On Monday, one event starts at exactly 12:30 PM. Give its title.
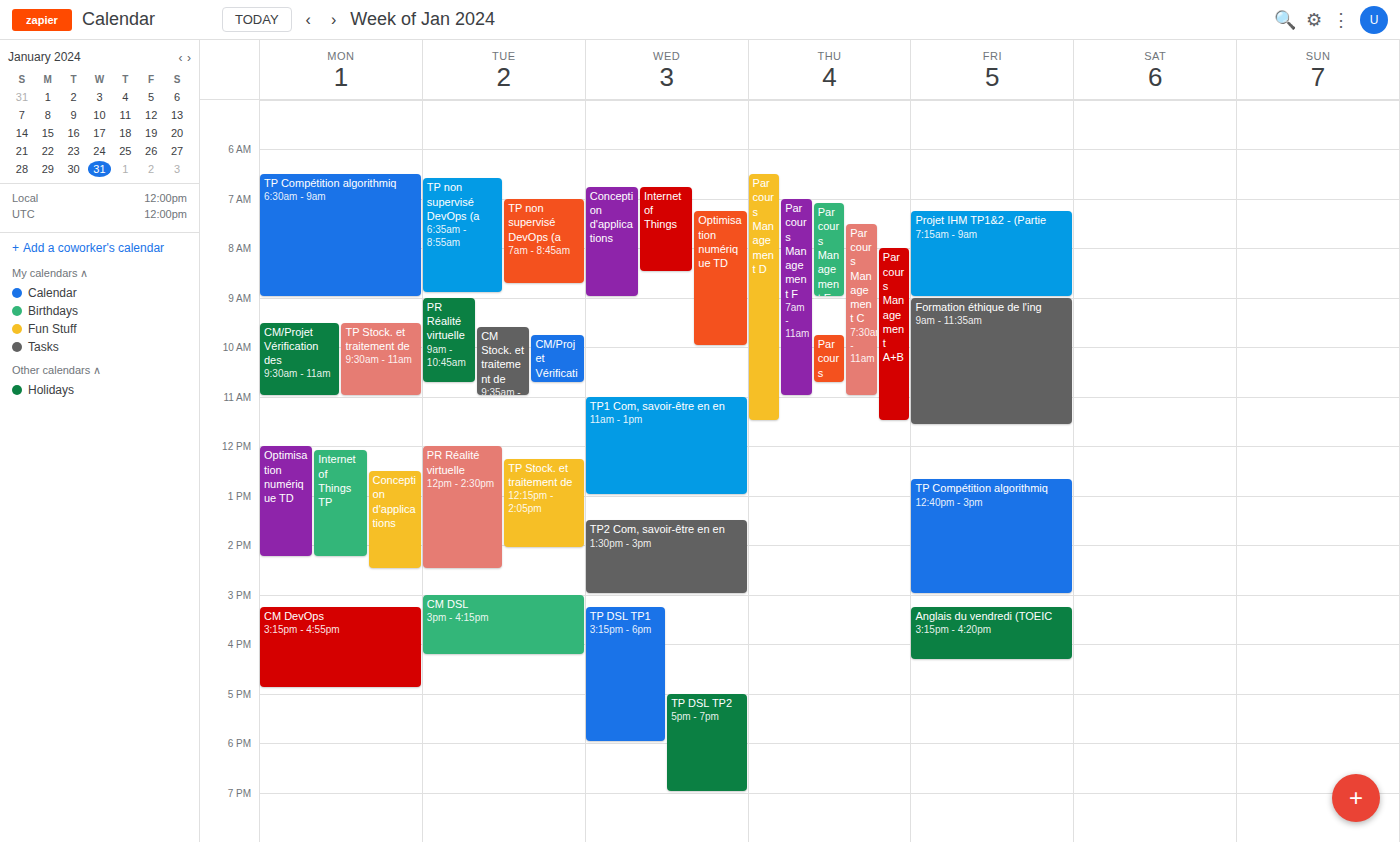
"Conception d'applications"